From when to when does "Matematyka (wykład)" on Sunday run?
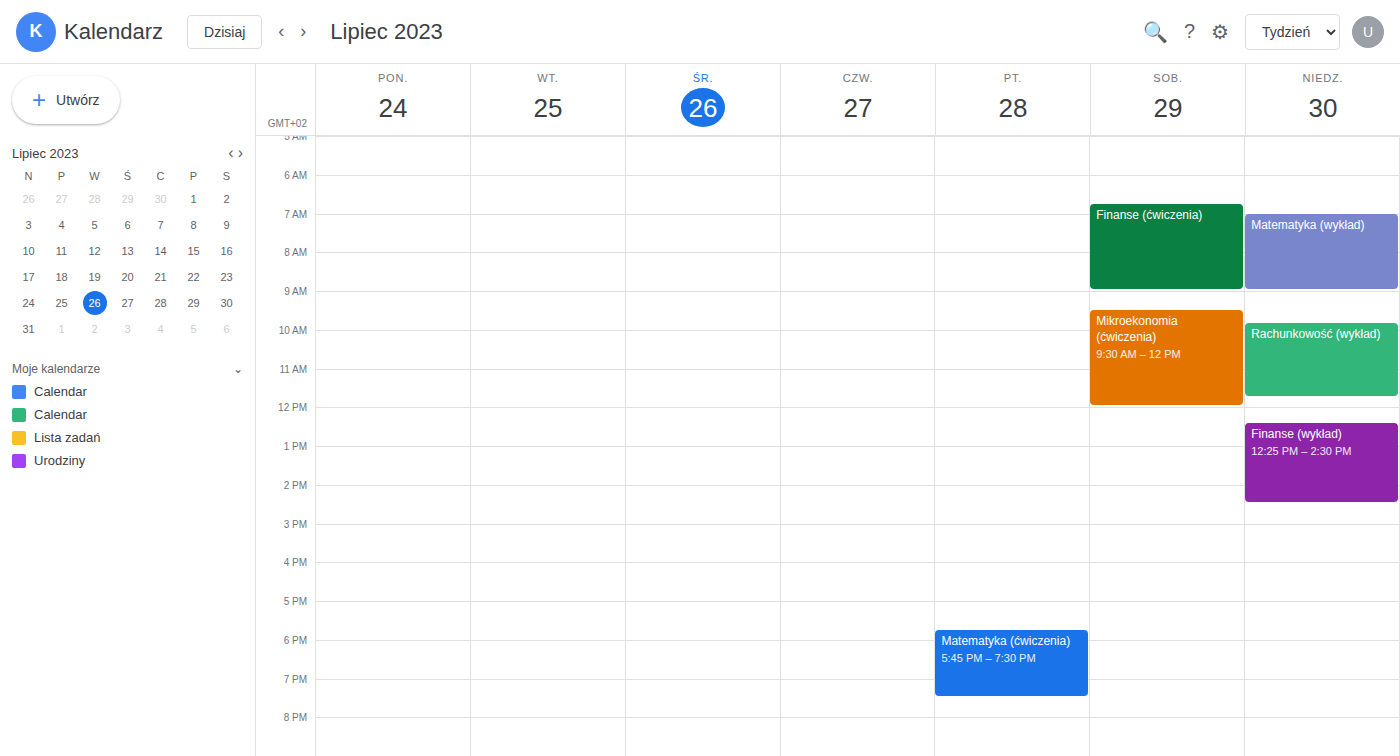
7:00 AM to 9:00 AM